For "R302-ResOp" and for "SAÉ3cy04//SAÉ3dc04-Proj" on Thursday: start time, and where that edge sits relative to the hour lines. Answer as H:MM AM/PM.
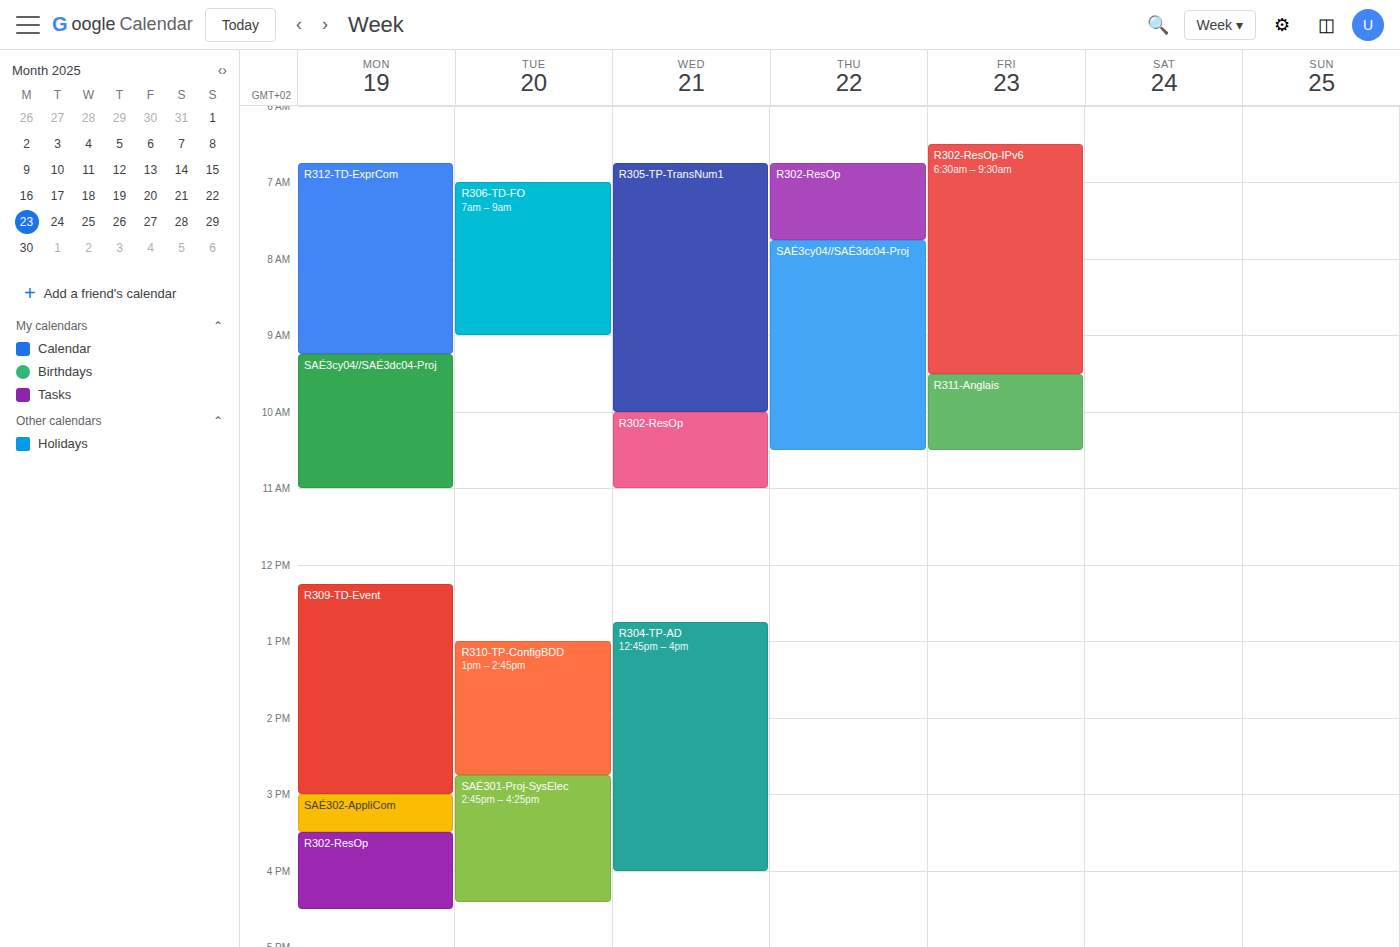
"R302-ResOp": 6:45 AM, neither: three quarters of the way from the 6 AM line to the 7 AM line. "SAÉ3cy04//SAÉ3dc04-Proj": 7:45 AM, neither: three quarters of the way from the 7 AM line to the 8 AM line.